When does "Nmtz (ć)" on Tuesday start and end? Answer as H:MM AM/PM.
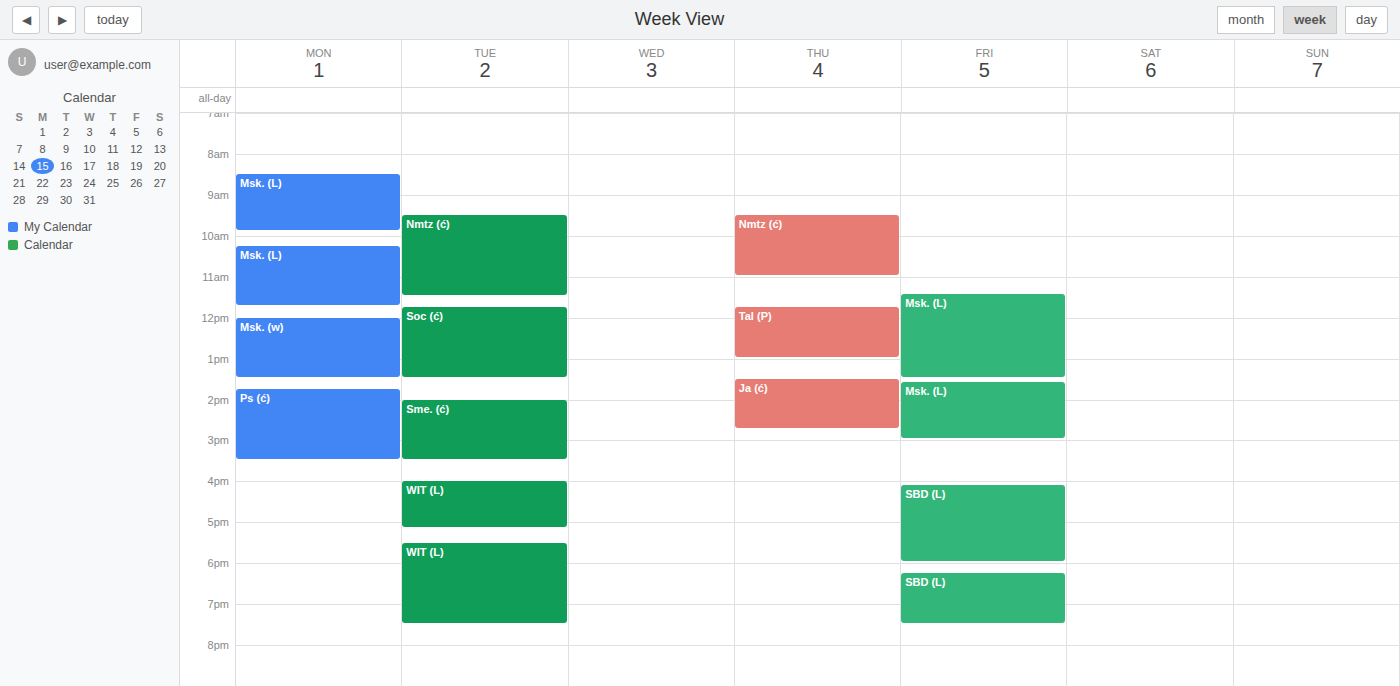
9:30 AM to 11:30 AM